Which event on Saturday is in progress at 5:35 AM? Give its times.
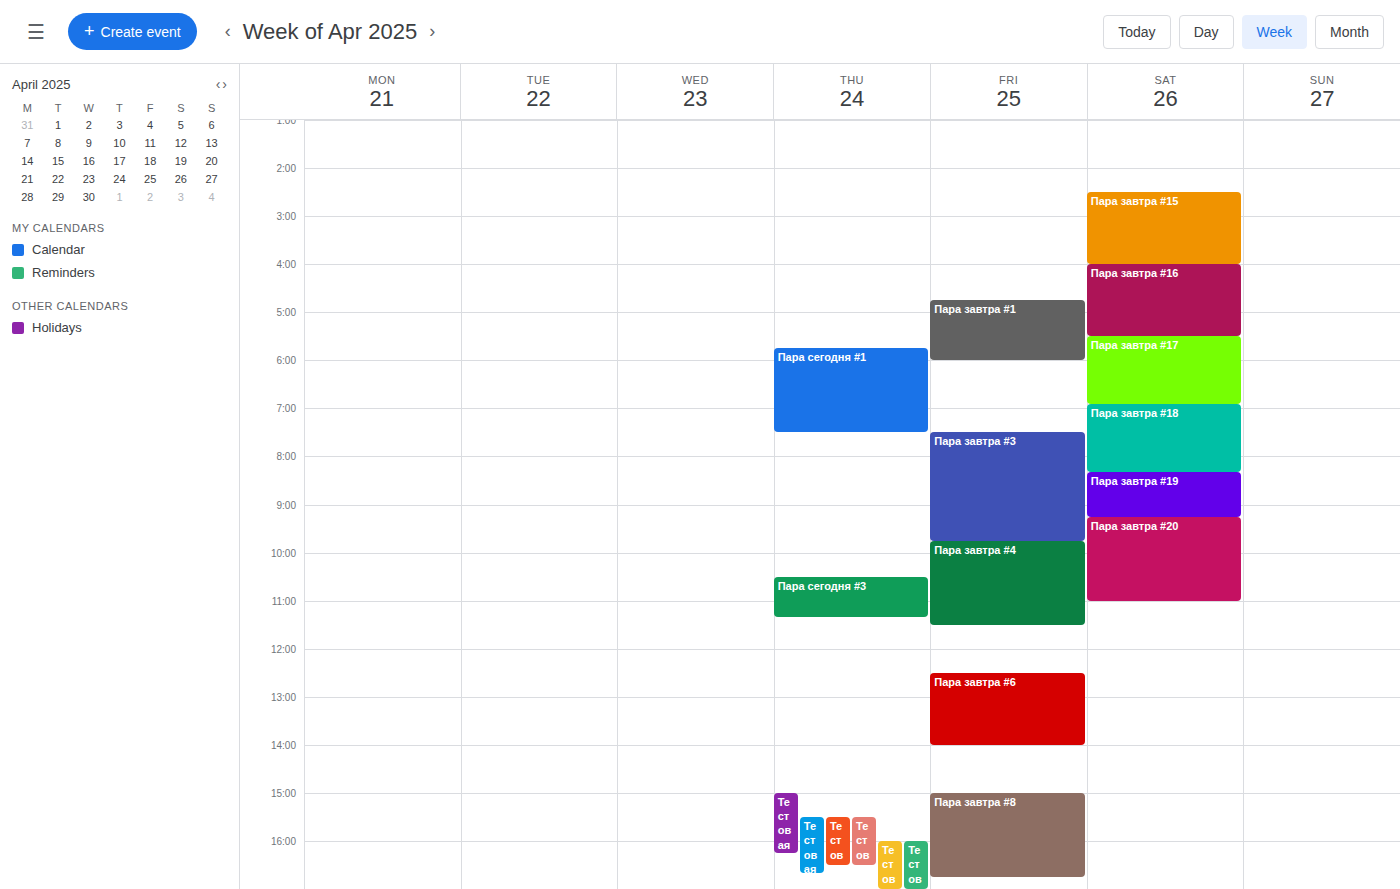
"Пара завтра #17", 5:30 AM to 6:55 AM